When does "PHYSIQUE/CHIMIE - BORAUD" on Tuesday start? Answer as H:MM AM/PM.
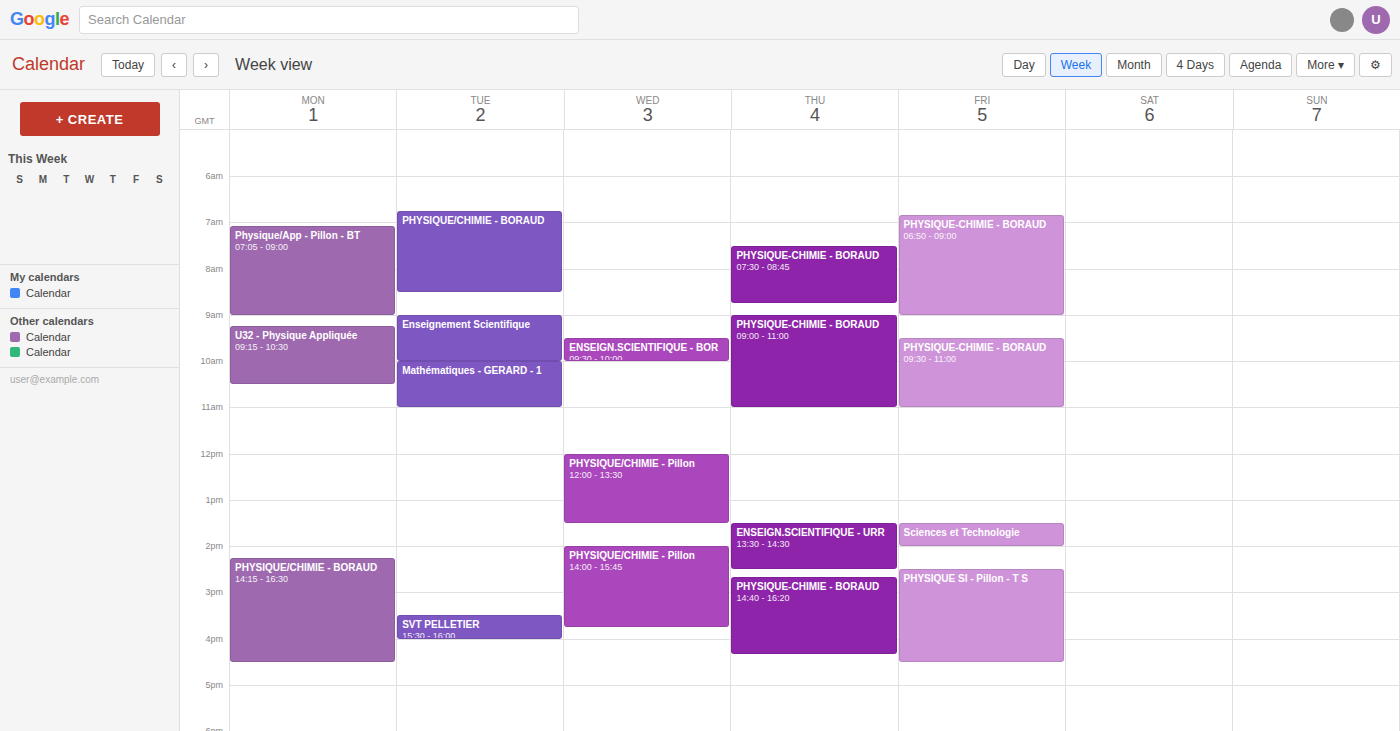
6:45 AM